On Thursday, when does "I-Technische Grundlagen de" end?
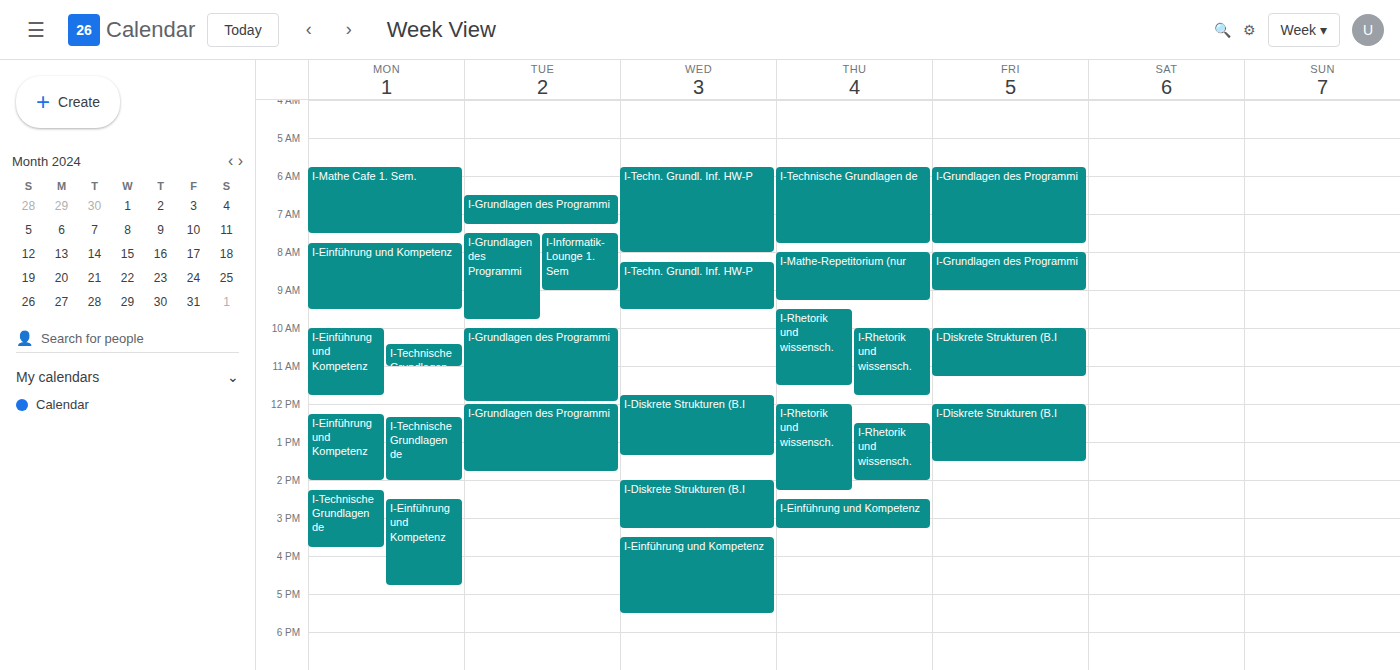
7:45 AM